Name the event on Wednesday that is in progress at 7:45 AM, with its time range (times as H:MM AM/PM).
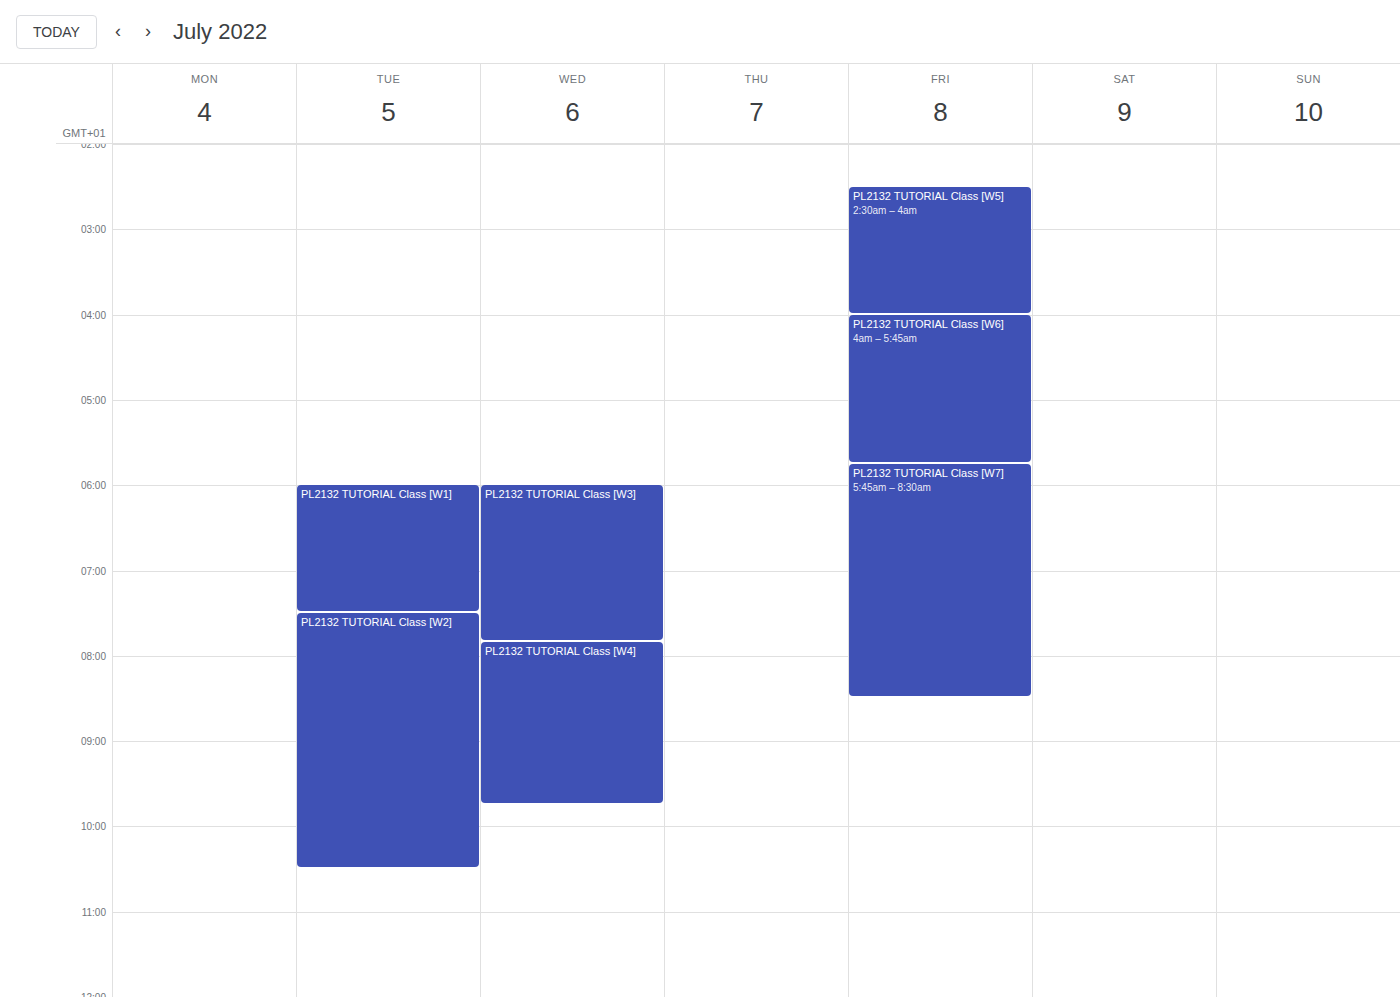
"PL2132 TUTORIAL Class [W3]", 6:00 AM to 7:50 AM